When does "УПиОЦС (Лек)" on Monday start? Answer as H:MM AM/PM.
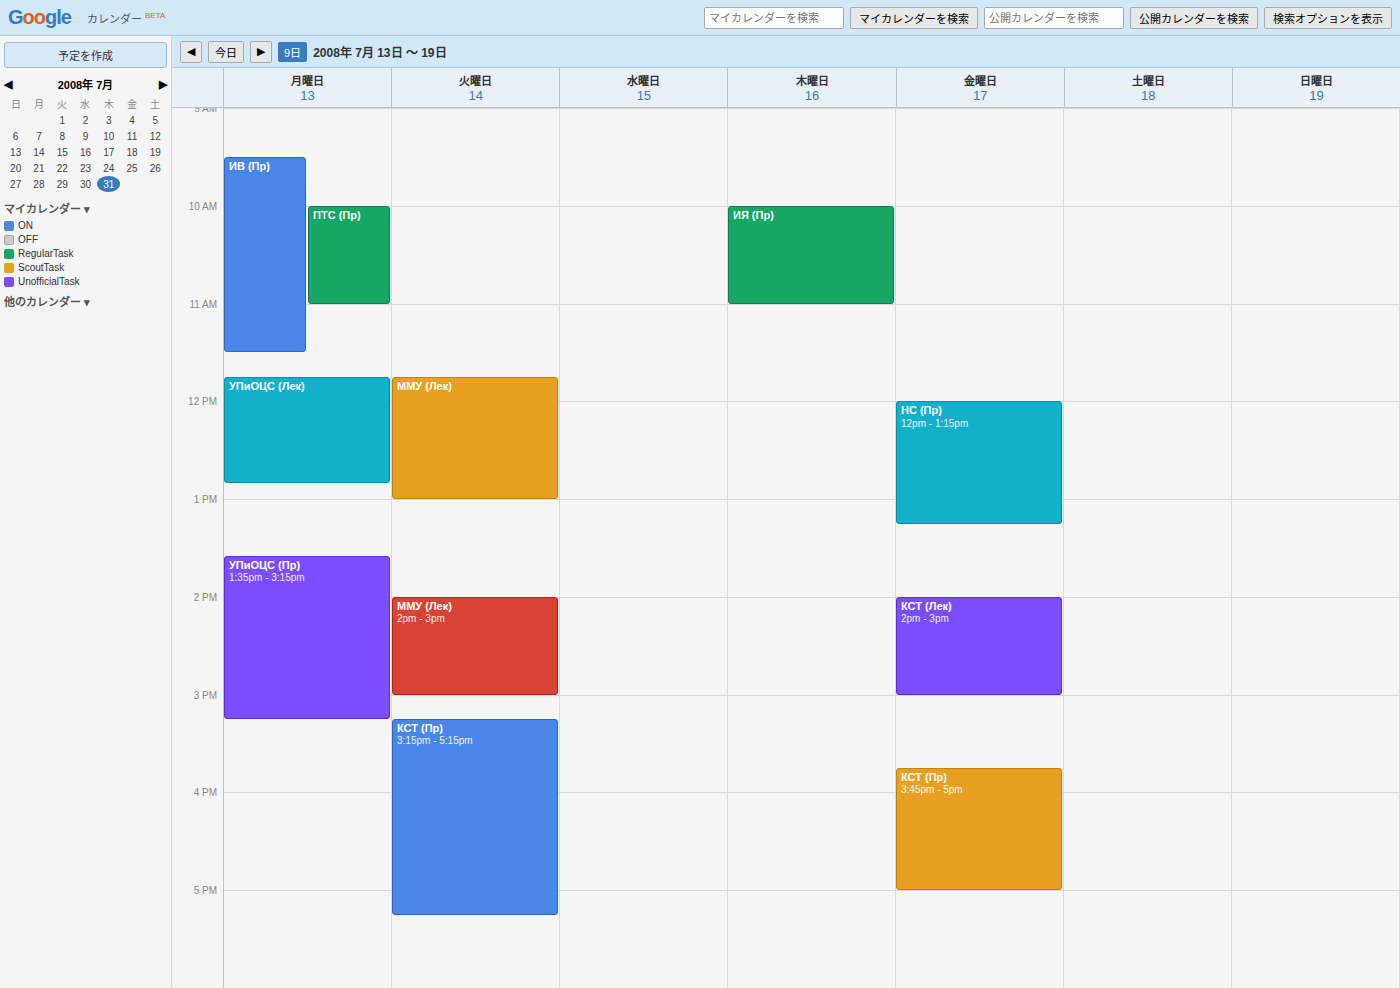
11:45 AM